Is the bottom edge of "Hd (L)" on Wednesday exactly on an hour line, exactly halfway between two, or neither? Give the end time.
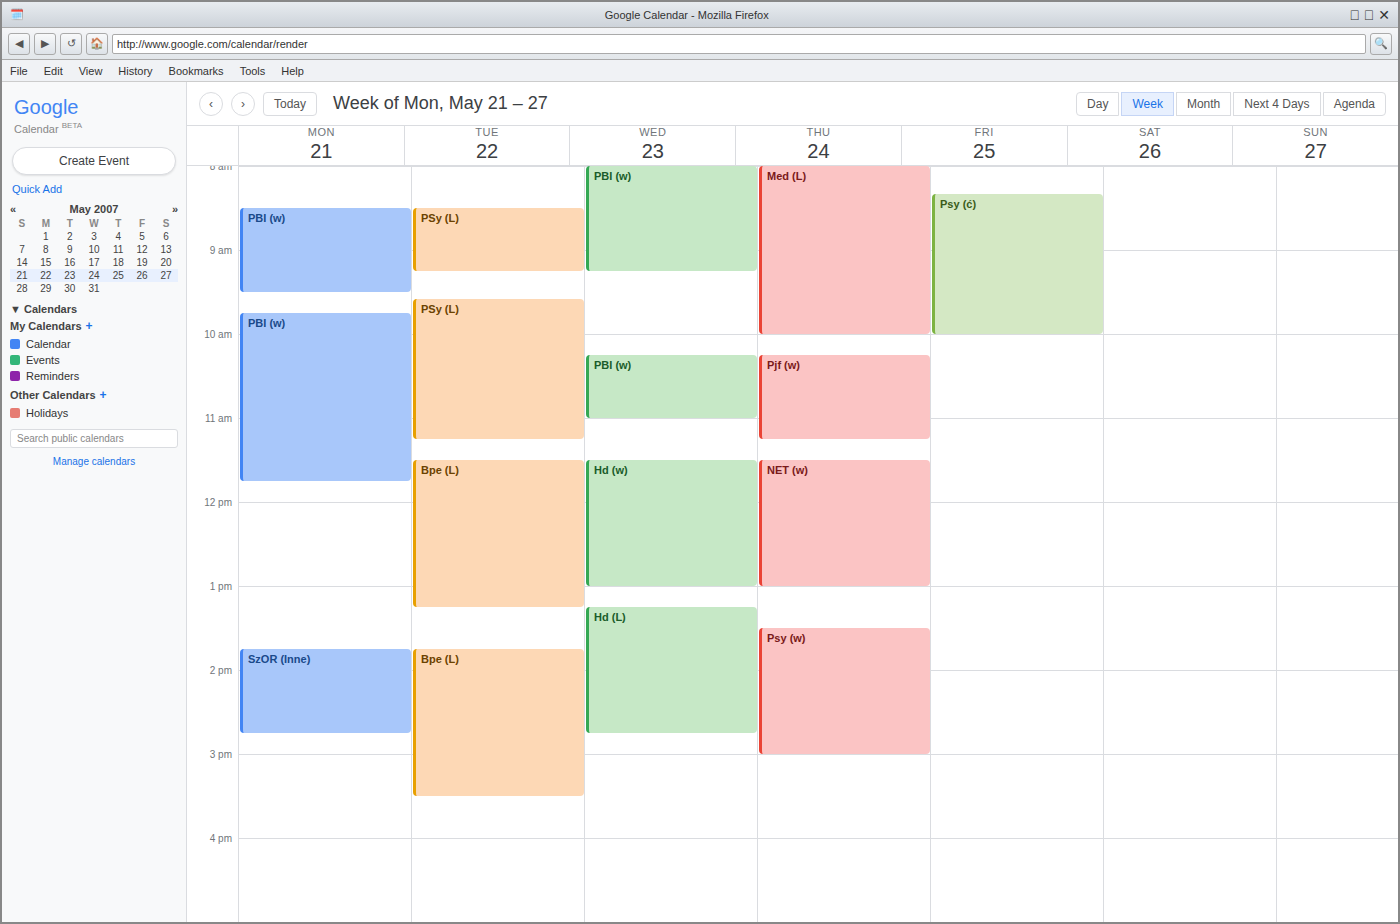
2:45 PM -- neither: three quarters of the way from the 2 PM line to the 3 PM line.